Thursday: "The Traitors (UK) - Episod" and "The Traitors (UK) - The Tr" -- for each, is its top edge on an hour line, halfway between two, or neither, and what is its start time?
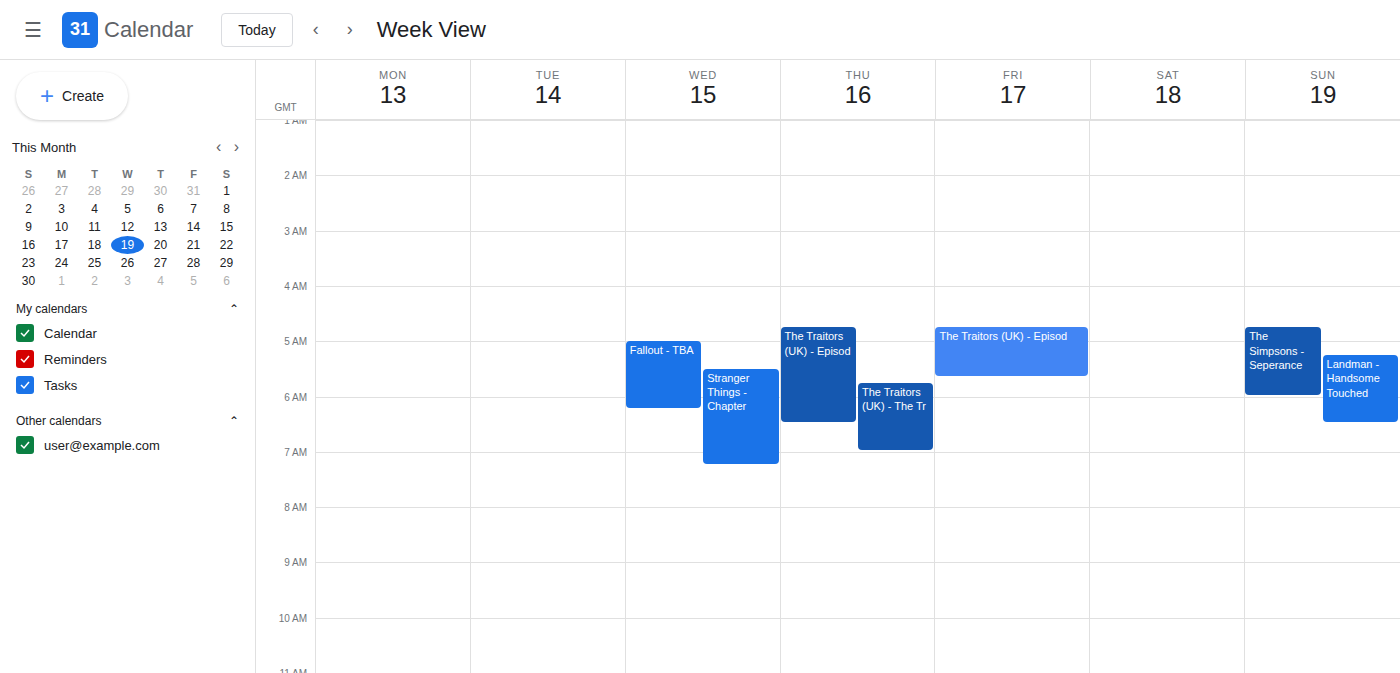
"The Traitors (UK) - Episod": 4:45 AM, neither: three quarters of the way from the 4 AM line to the 5 AM line. "The Traitors (UK) - The Tr": 5:45 AM, neither: three quarters of the way from the 5 AM line to the 6 AM line.